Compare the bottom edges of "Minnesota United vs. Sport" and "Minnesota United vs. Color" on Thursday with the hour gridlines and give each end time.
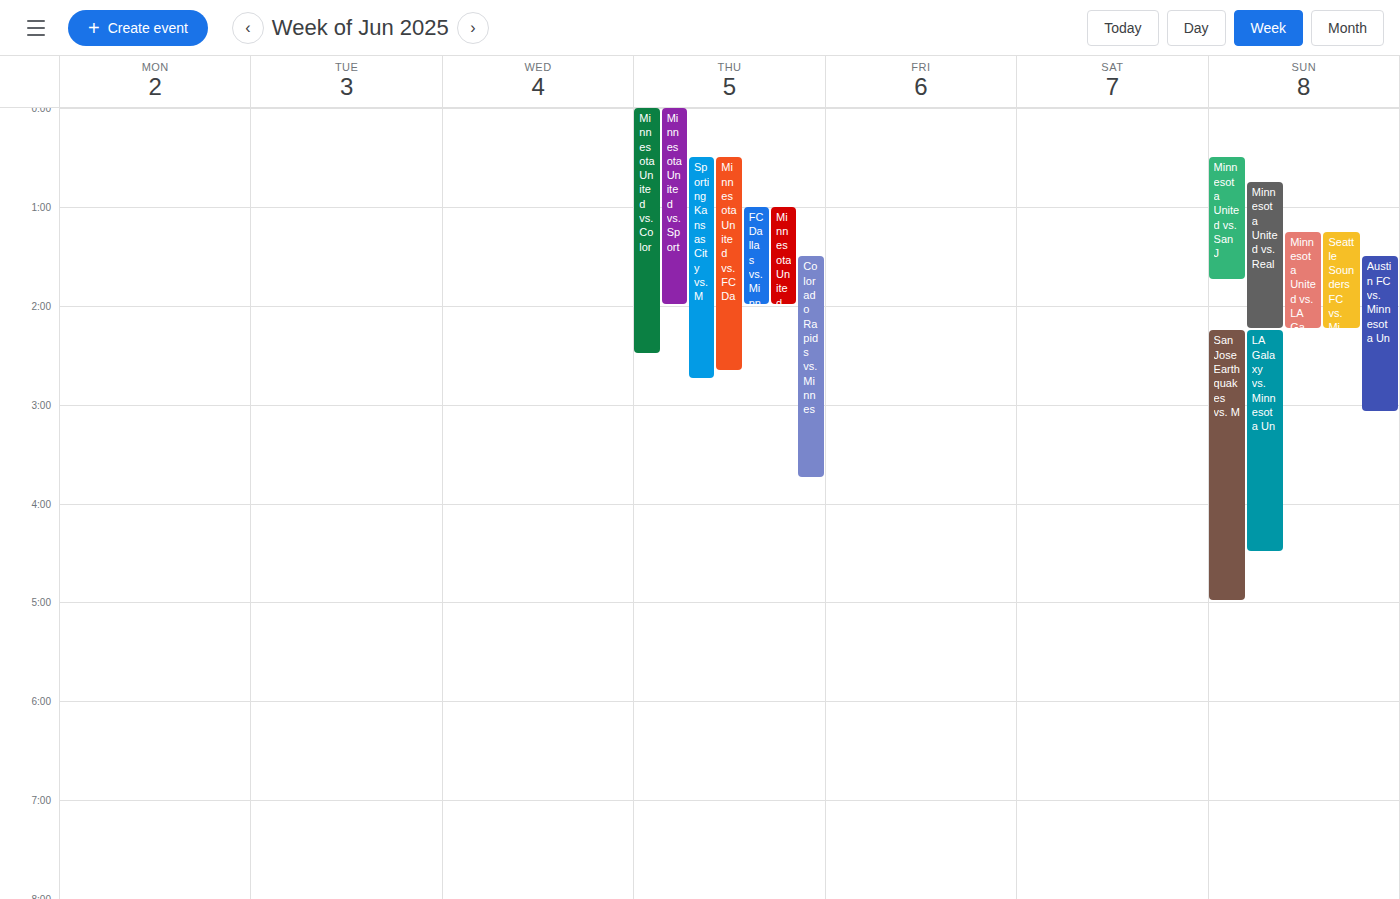
"Minnesota United vs. Sport": 2:00 AM, exactly on the 2 AM line. "Minnesota United vs. Color": 2:30 AM, halfway between the 2 AM and 3 AM lines.